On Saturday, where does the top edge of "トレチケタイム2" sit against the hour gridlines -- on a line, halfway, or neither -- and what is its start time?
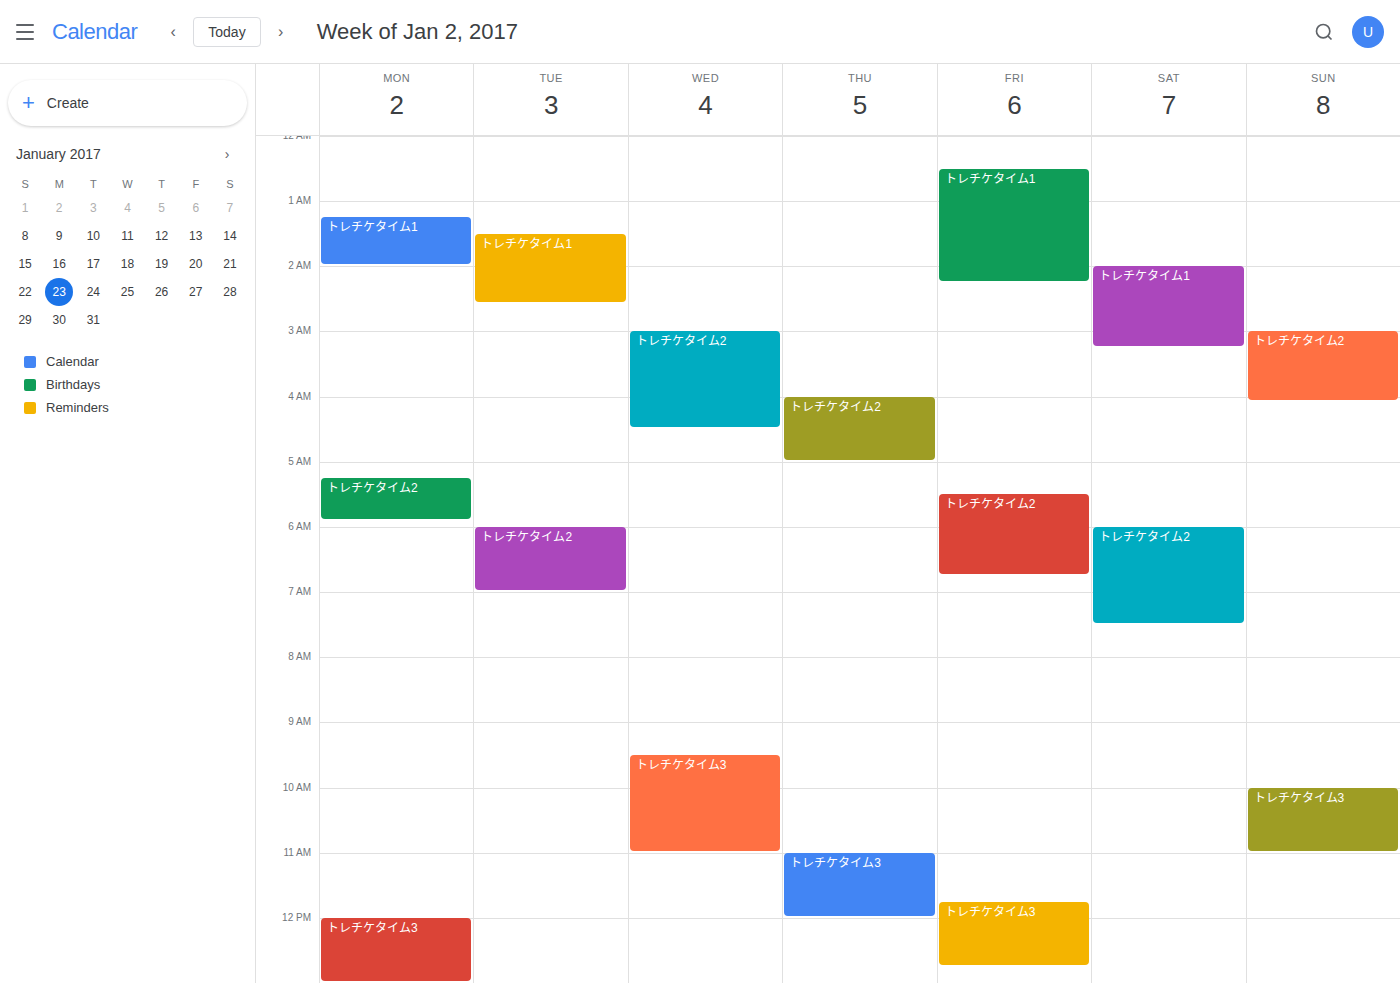
6:00 AM -- exactly on the 6 AM line.